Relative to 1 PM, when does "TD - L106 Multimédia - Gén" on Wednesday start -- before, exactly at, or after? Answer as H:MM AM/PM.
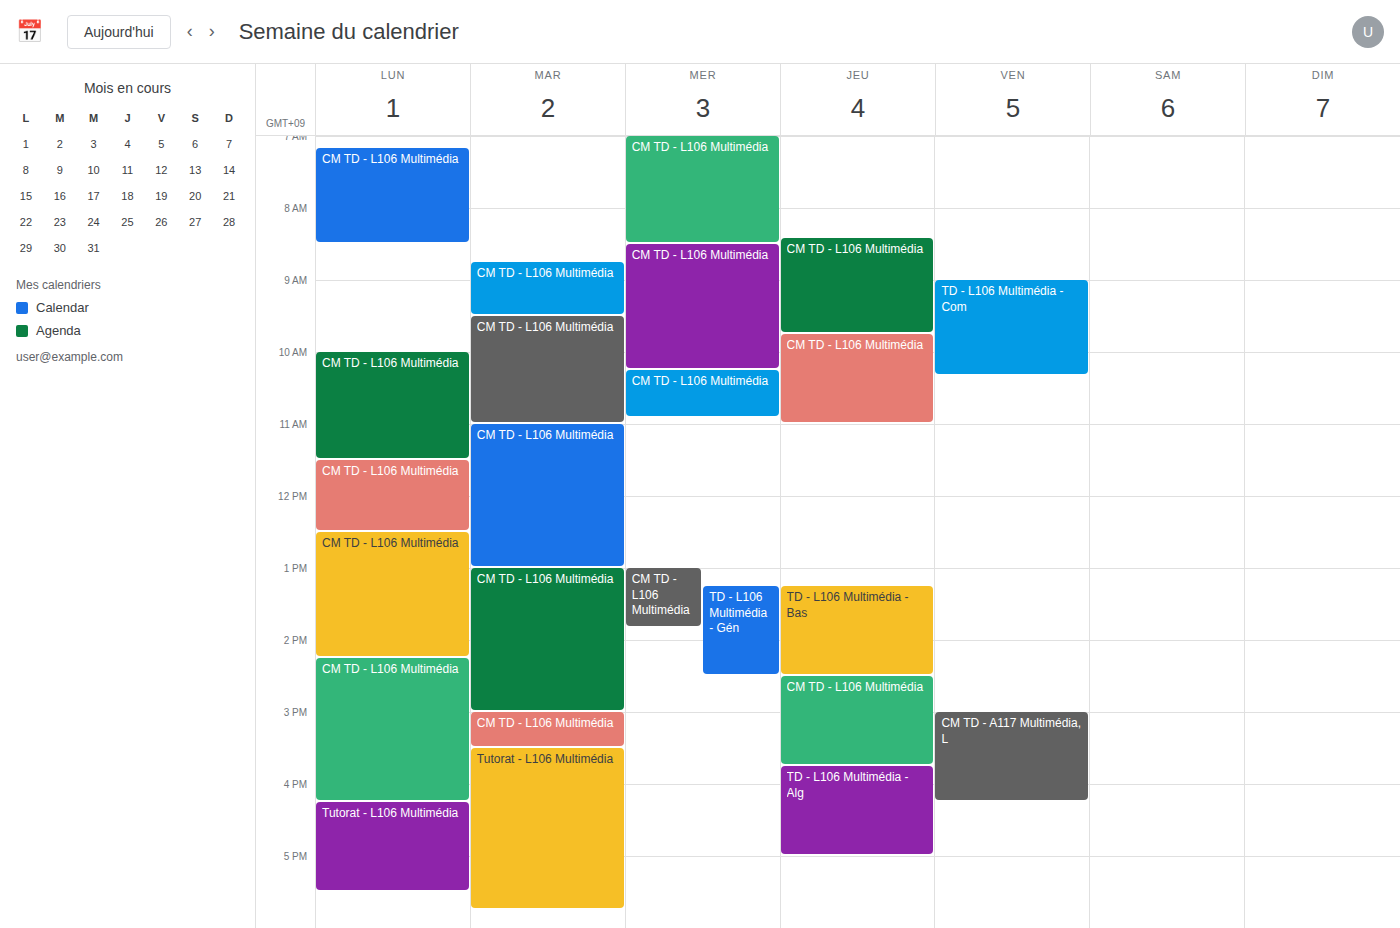
1:15 PM -- after 1 PM, 15 minutes below the 1 PM line.